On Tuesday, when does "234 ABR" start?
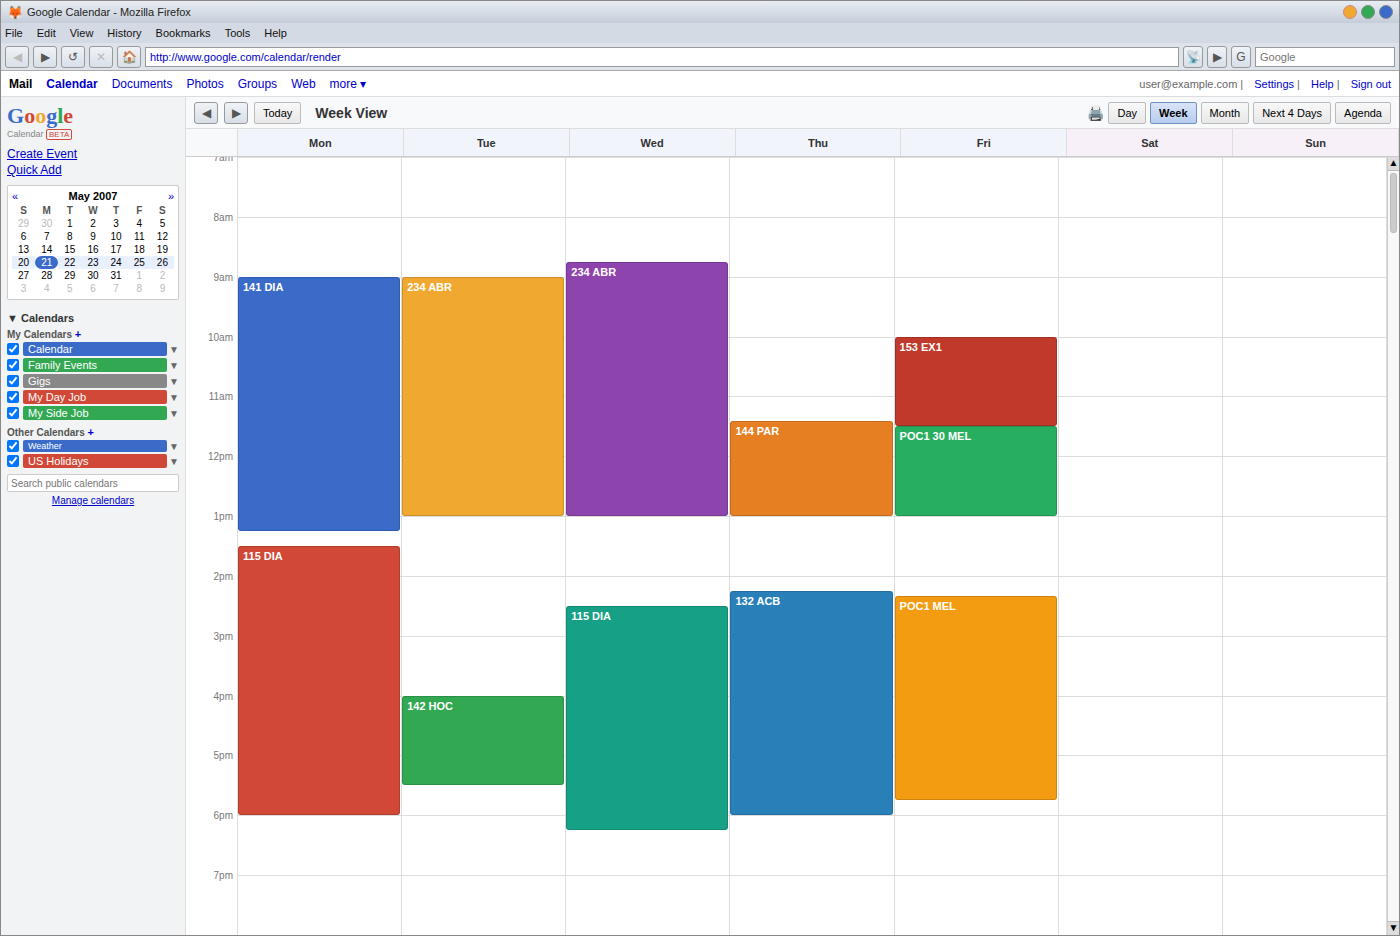
9:00 AM